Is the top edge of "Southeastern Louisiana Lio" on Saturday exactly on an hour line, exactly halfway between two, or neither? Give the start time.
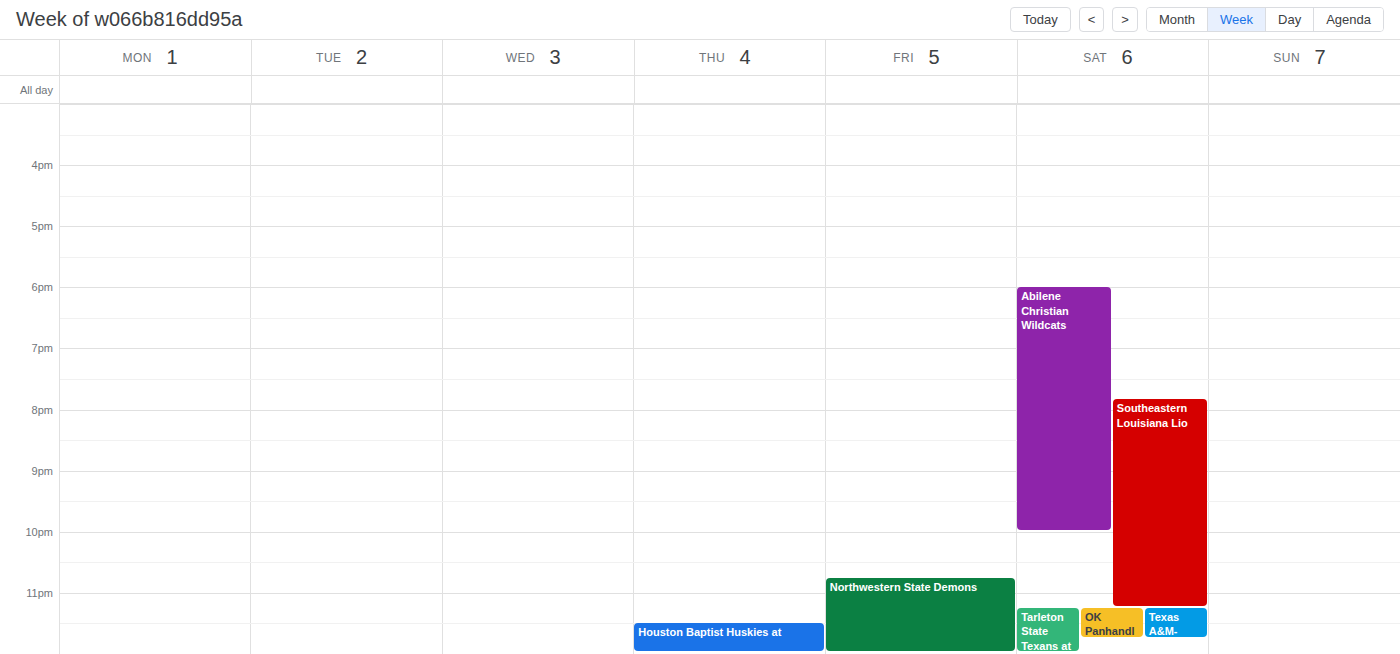
7:50 PM -- neither: 50 minutes below the 7 PM line and 10 minutes above the 8 PM line.